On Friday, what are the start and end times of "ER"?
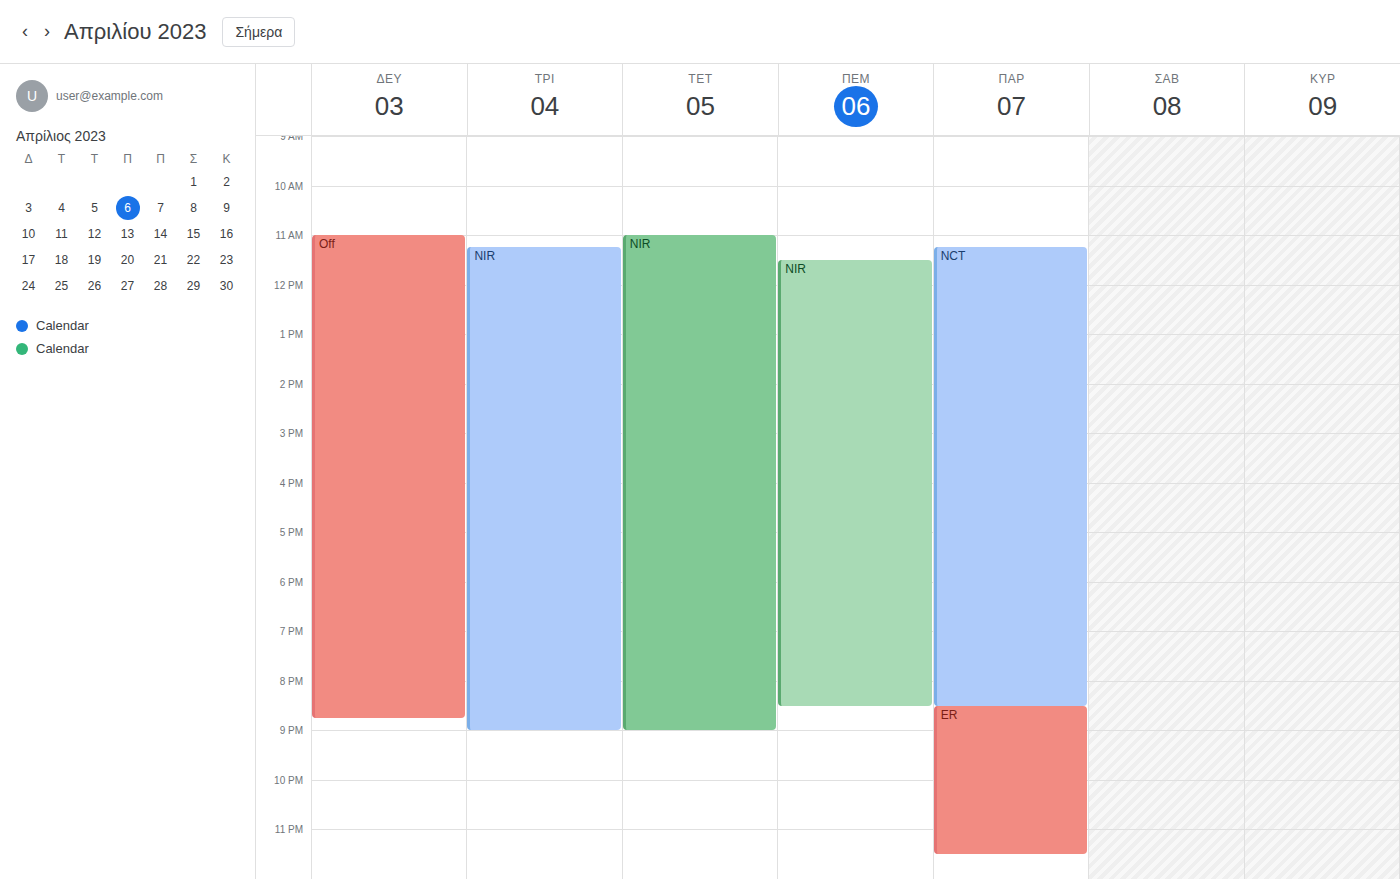
8:30 PM to 11:30 PM